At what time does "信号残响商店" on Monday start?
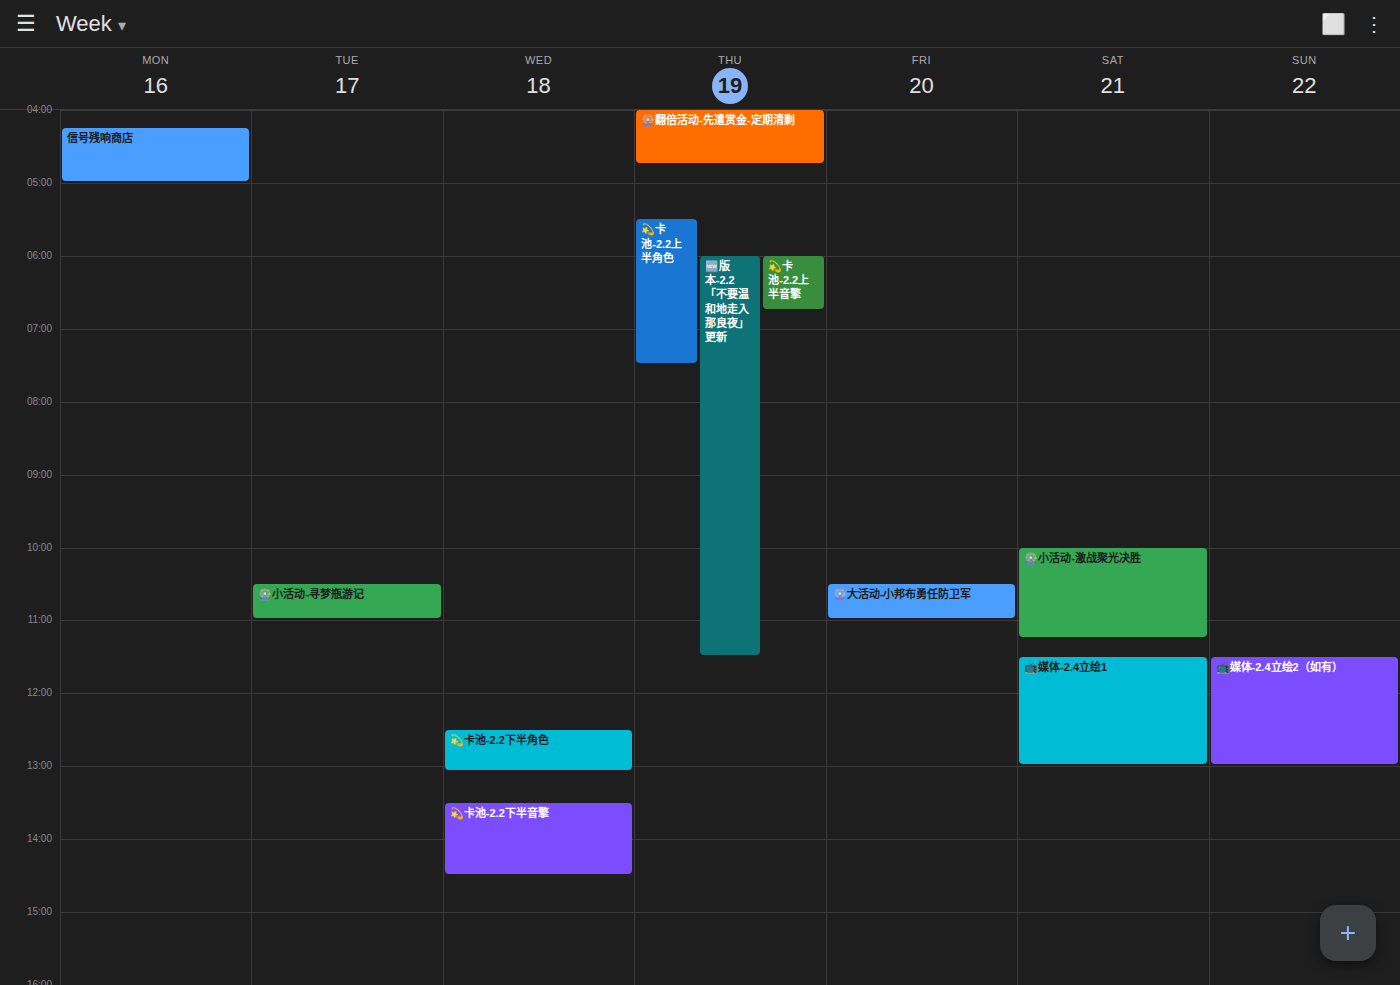
4:15 AM